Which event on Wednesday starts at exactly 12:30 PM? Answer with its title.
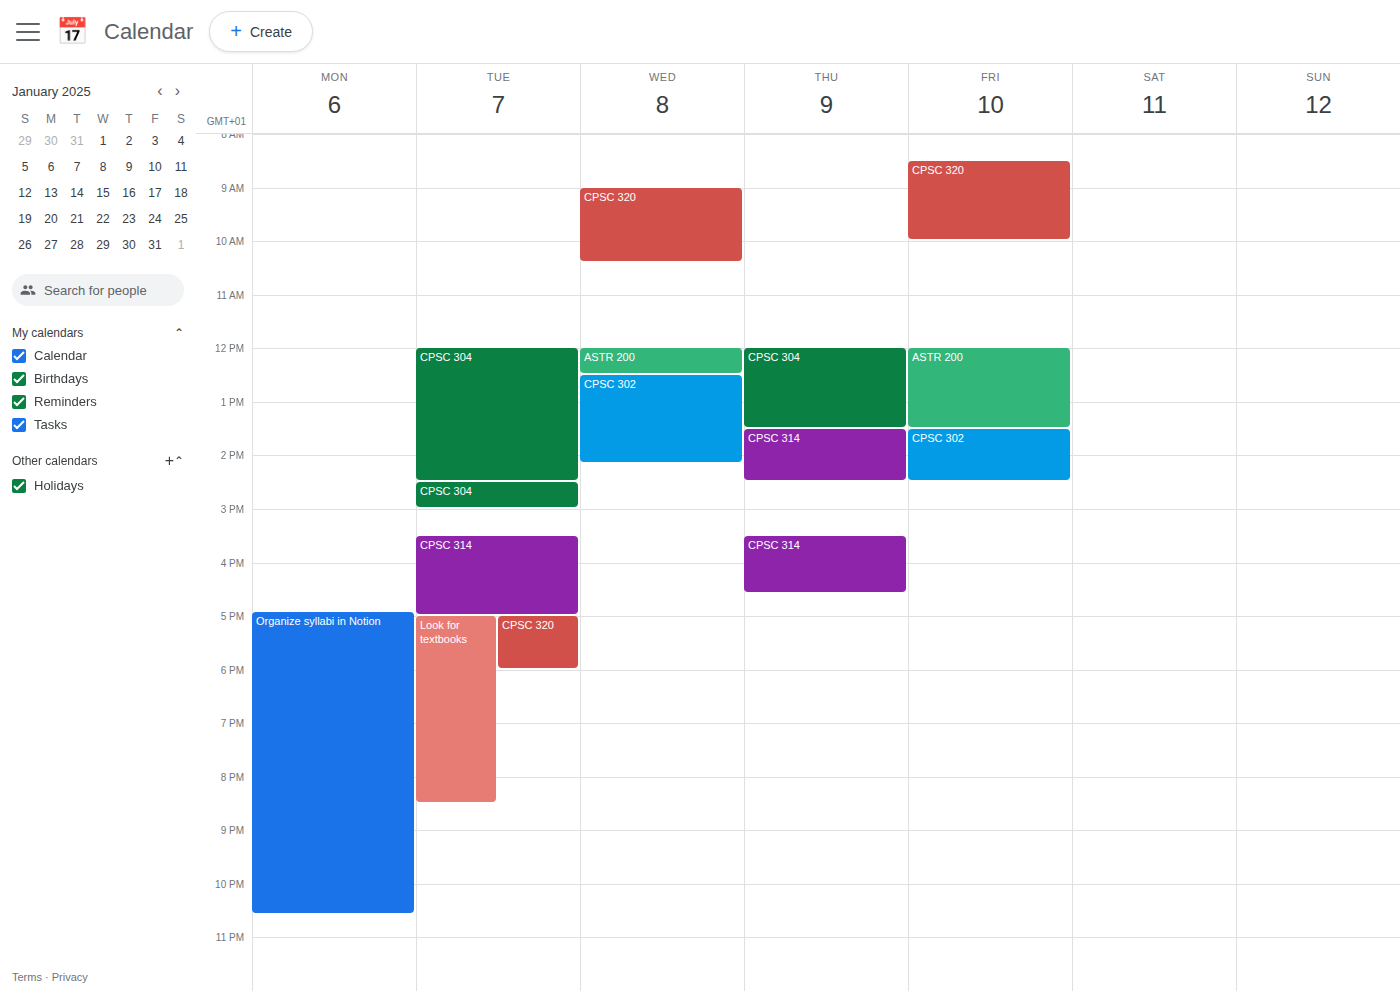
"CPSC 302"